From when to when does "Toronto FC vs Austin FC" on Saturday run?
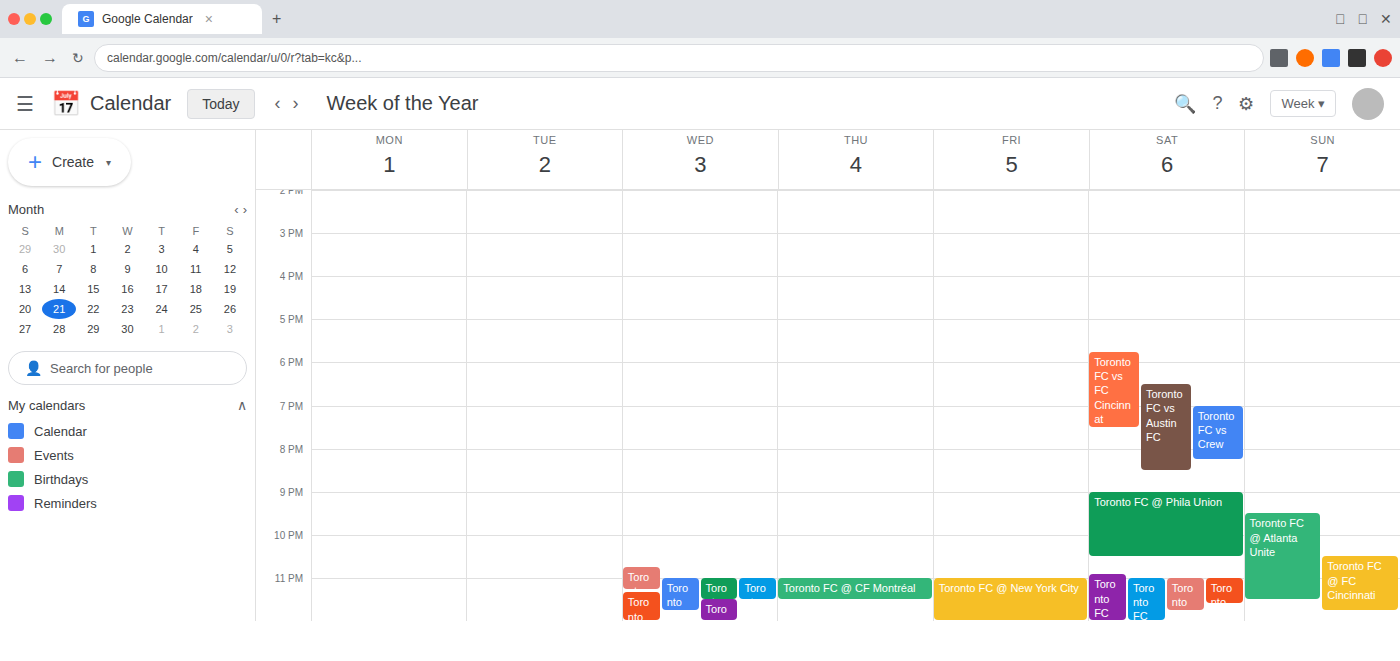
6:30 PM to 8:30 PM